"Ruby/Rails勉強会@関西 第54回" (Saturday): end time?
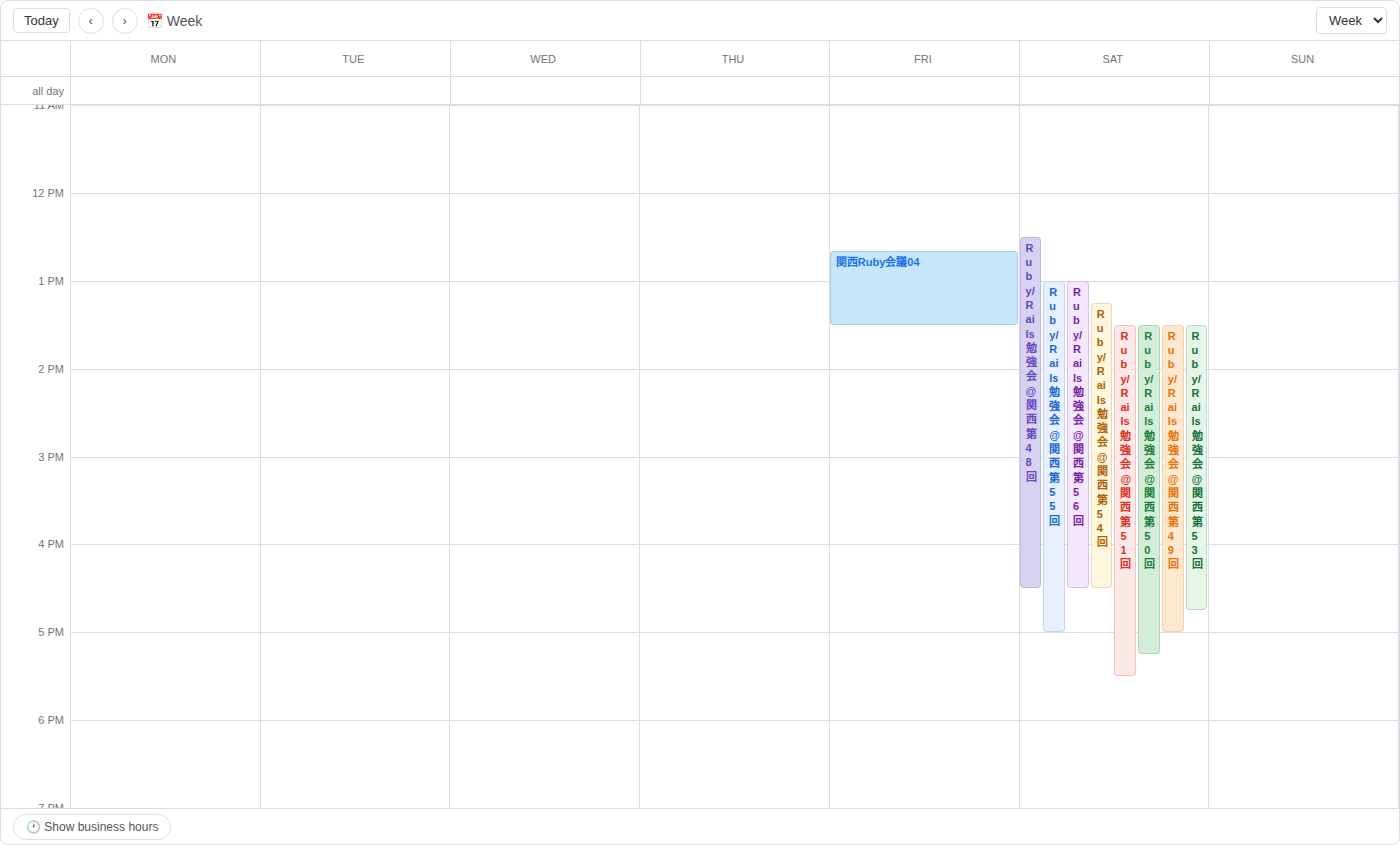
4:30 PM